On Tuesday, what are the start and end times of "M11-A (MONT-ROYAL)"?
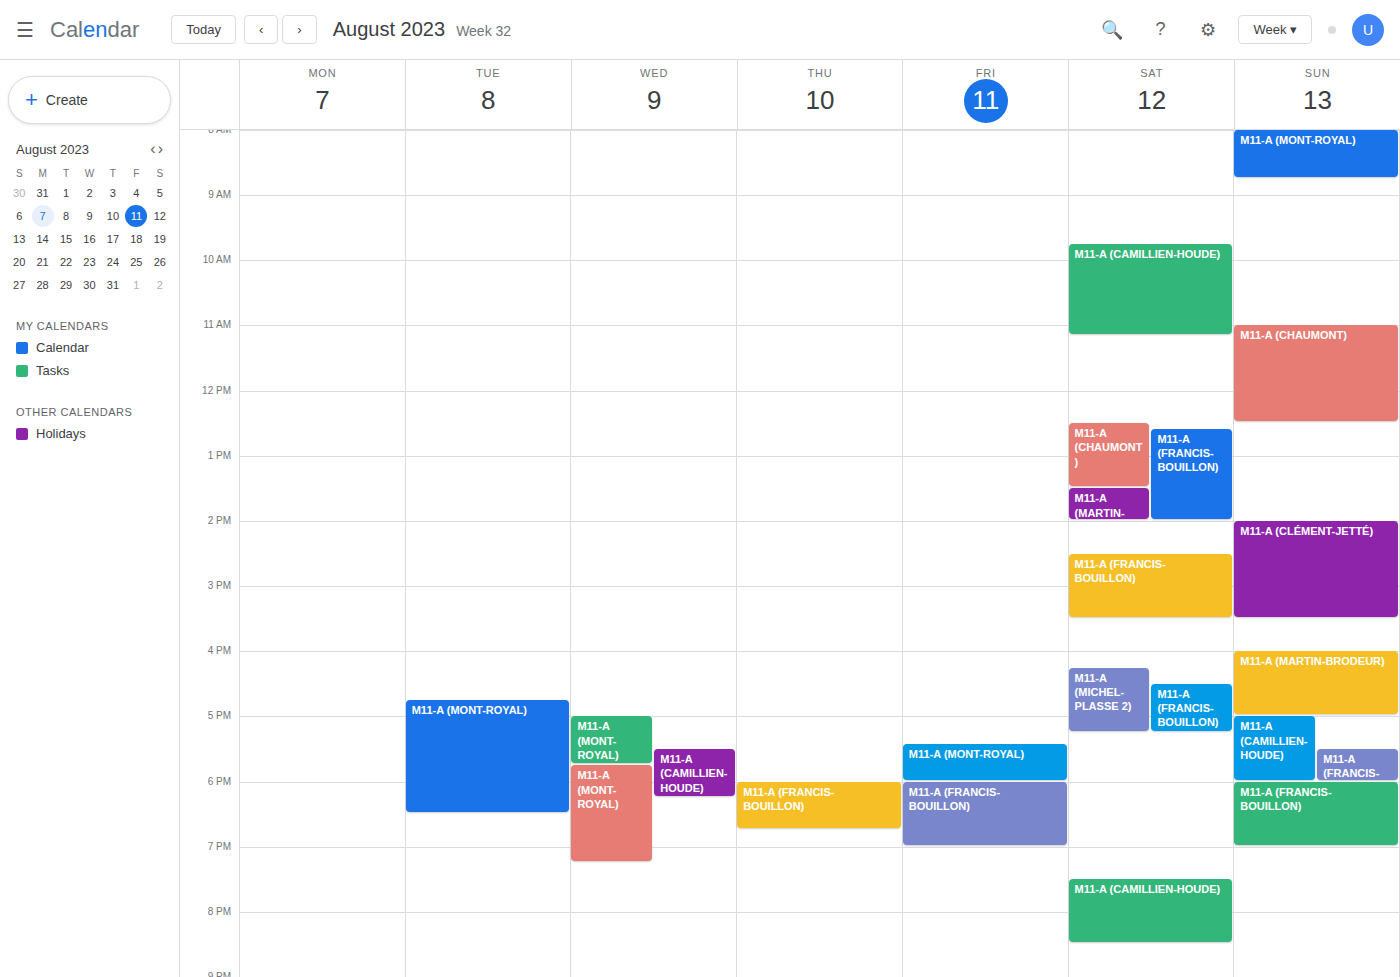
4:45 PM to 6:30 PM